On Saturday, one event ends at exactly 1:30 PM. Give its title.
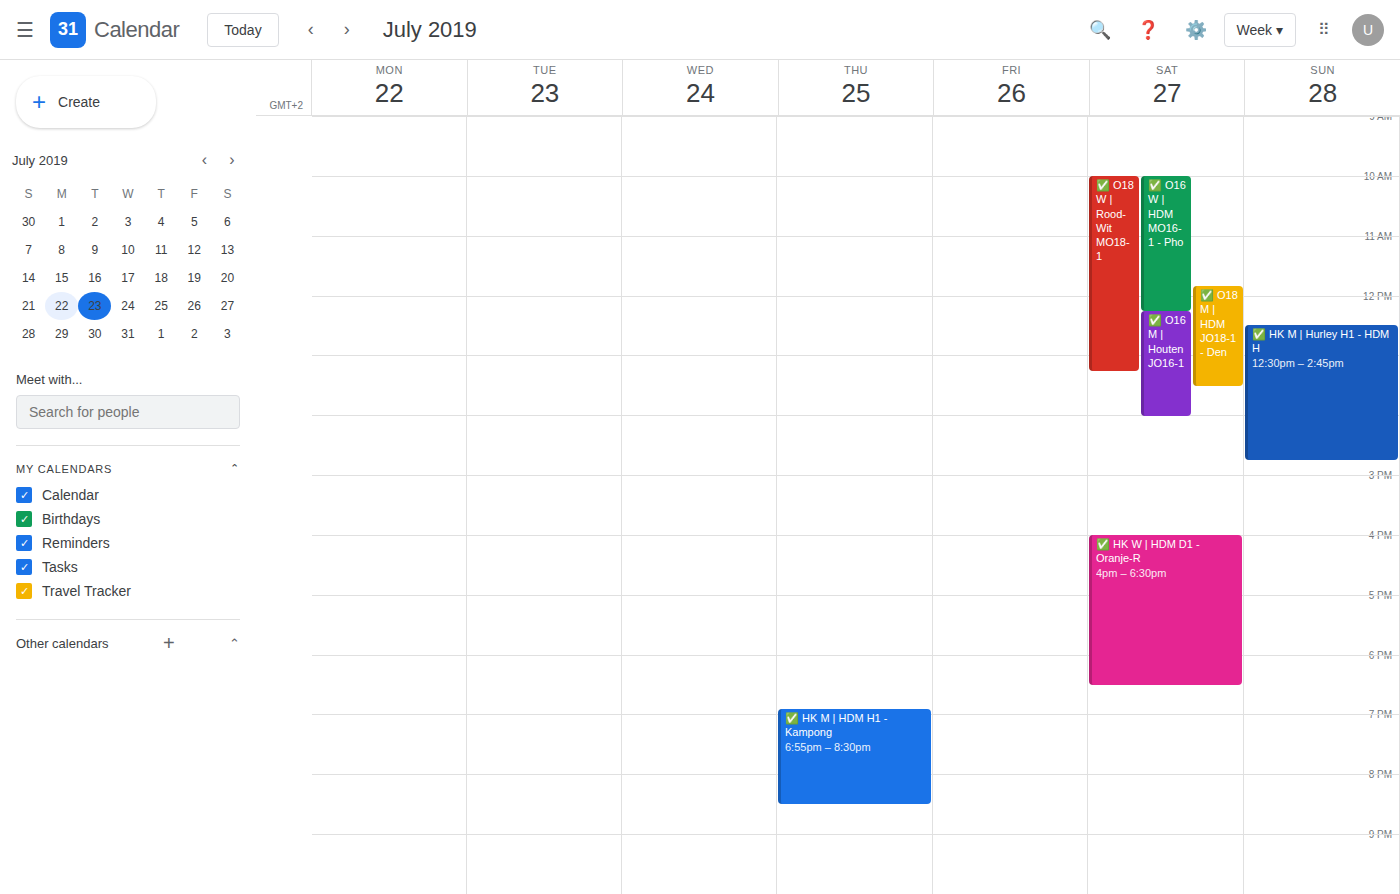
"✅ O18 M | HDM JO18-1 - Den"